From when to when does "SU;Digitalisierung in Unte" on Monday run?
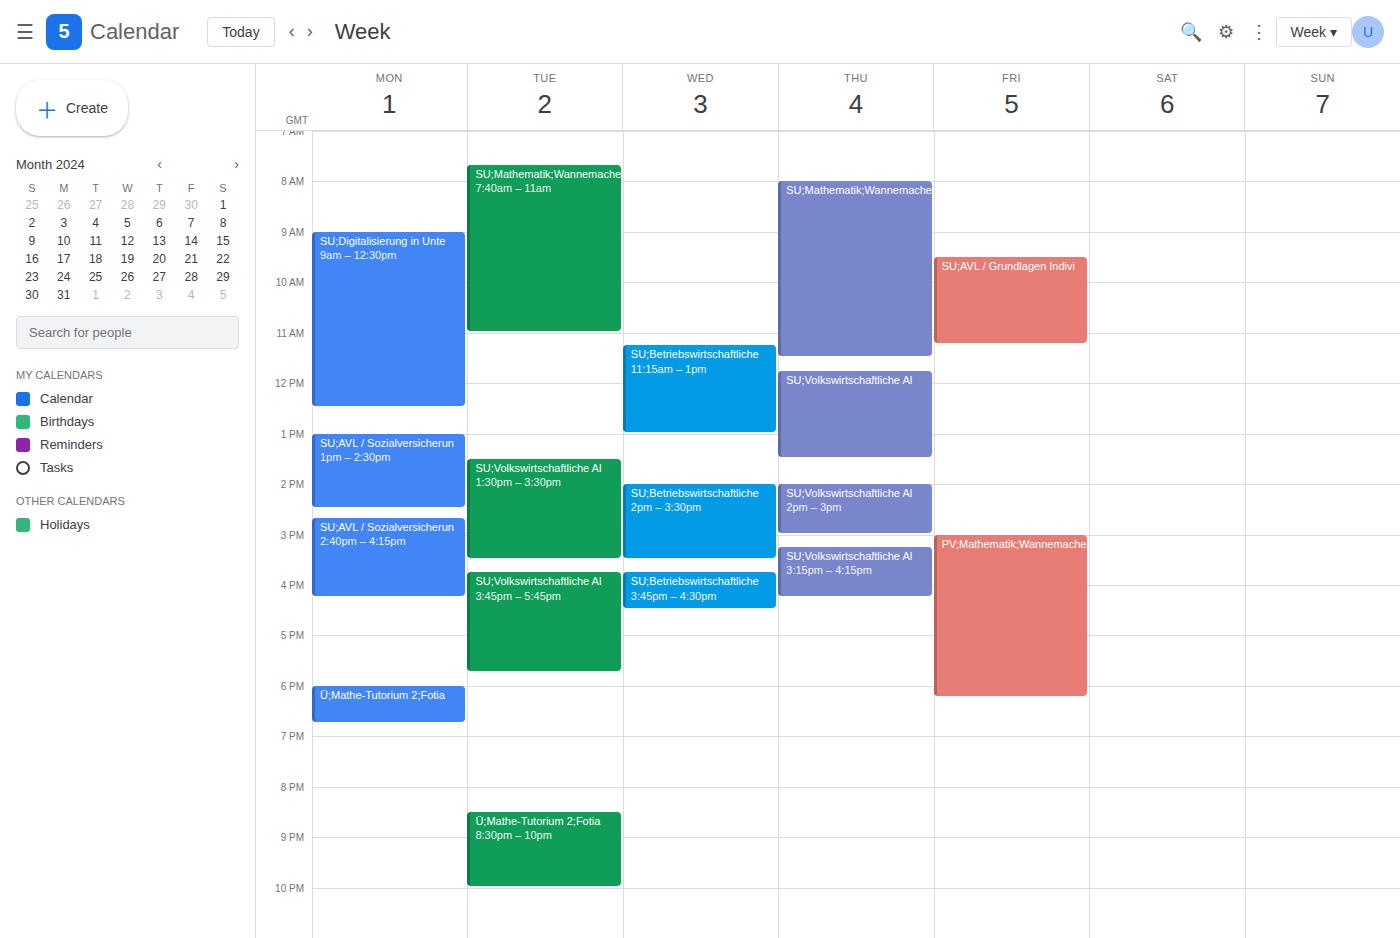
09:00 to 12:30